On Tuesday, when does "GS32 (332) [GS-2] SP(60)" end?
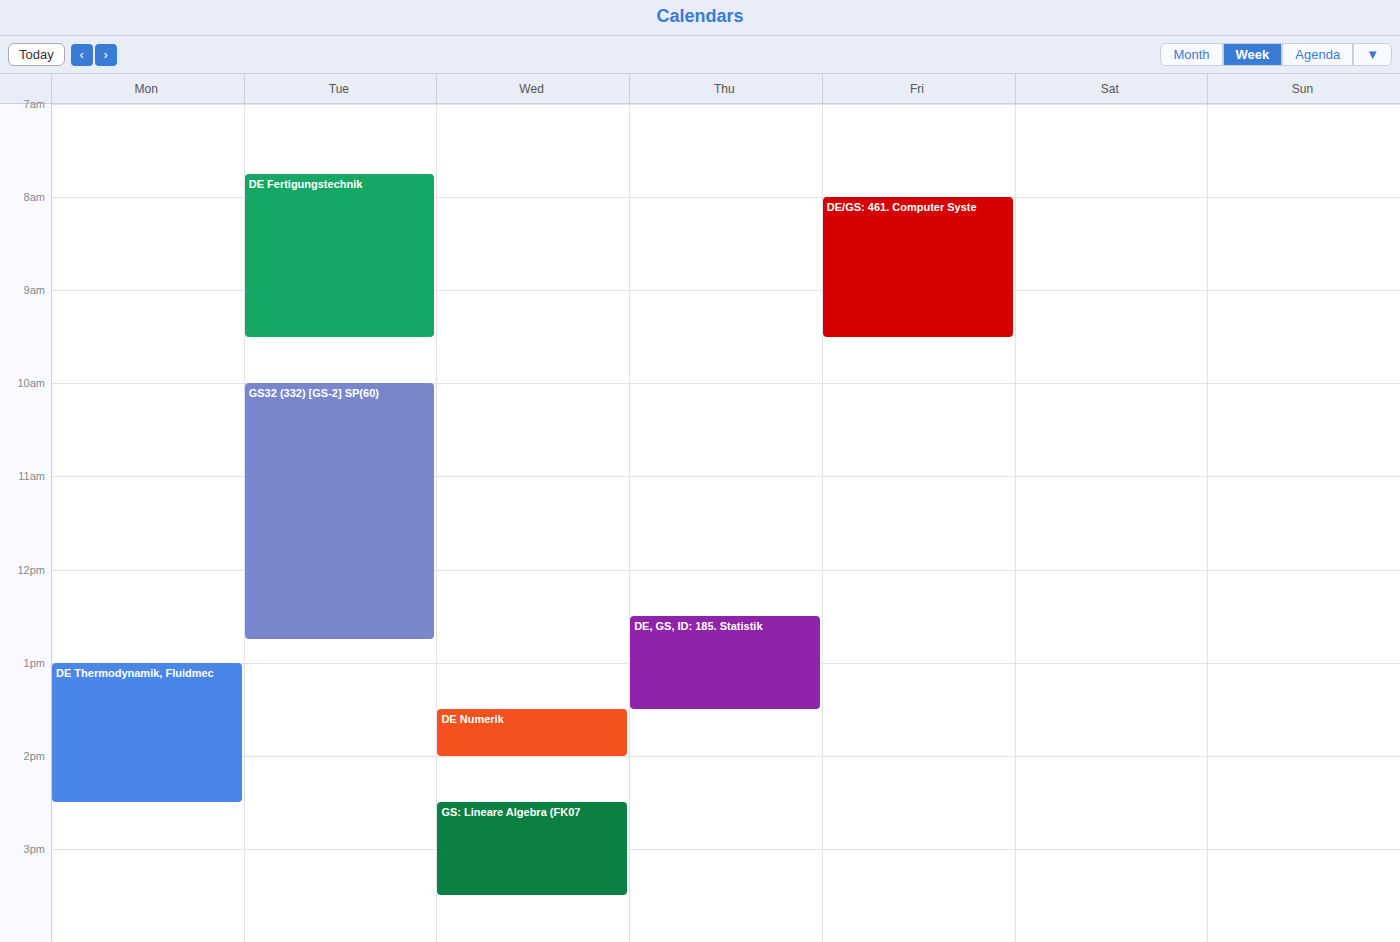
12:45 PM